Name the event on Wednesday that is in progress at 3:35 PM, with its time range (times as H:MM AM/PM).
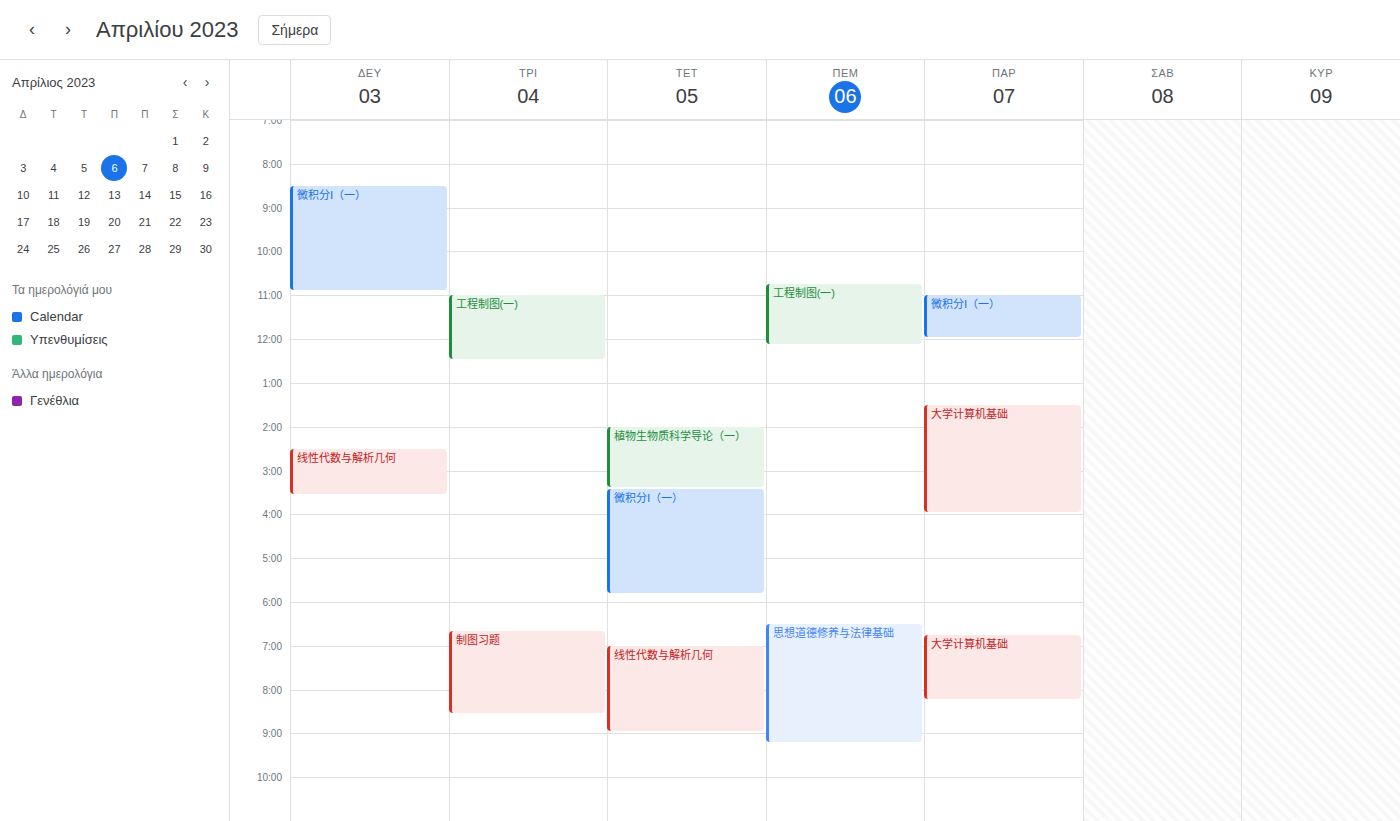
"微积分Ⅰ（一）", 3:25 PM to 5:50 PM